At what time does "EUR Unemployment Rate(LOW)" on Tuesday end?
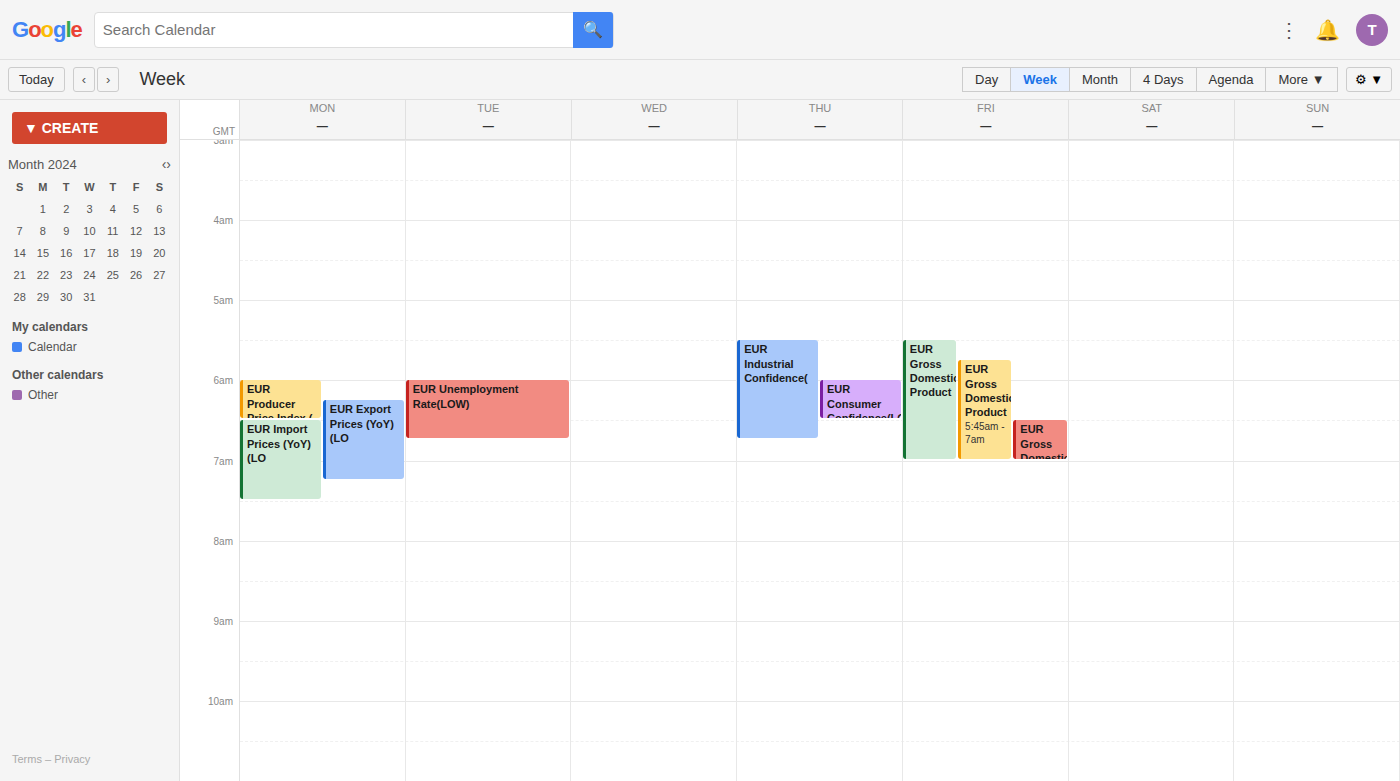
06:45